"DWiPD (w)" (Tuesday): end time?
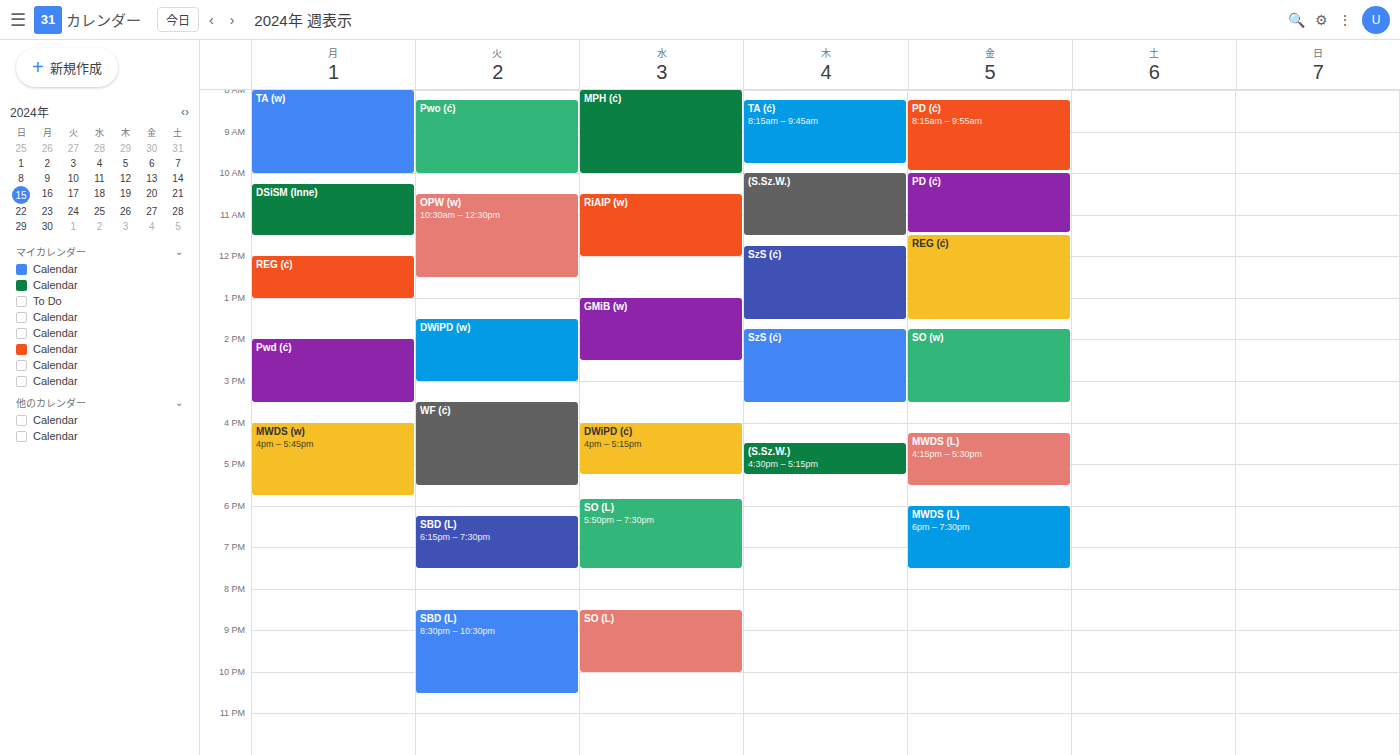
3:00 PM